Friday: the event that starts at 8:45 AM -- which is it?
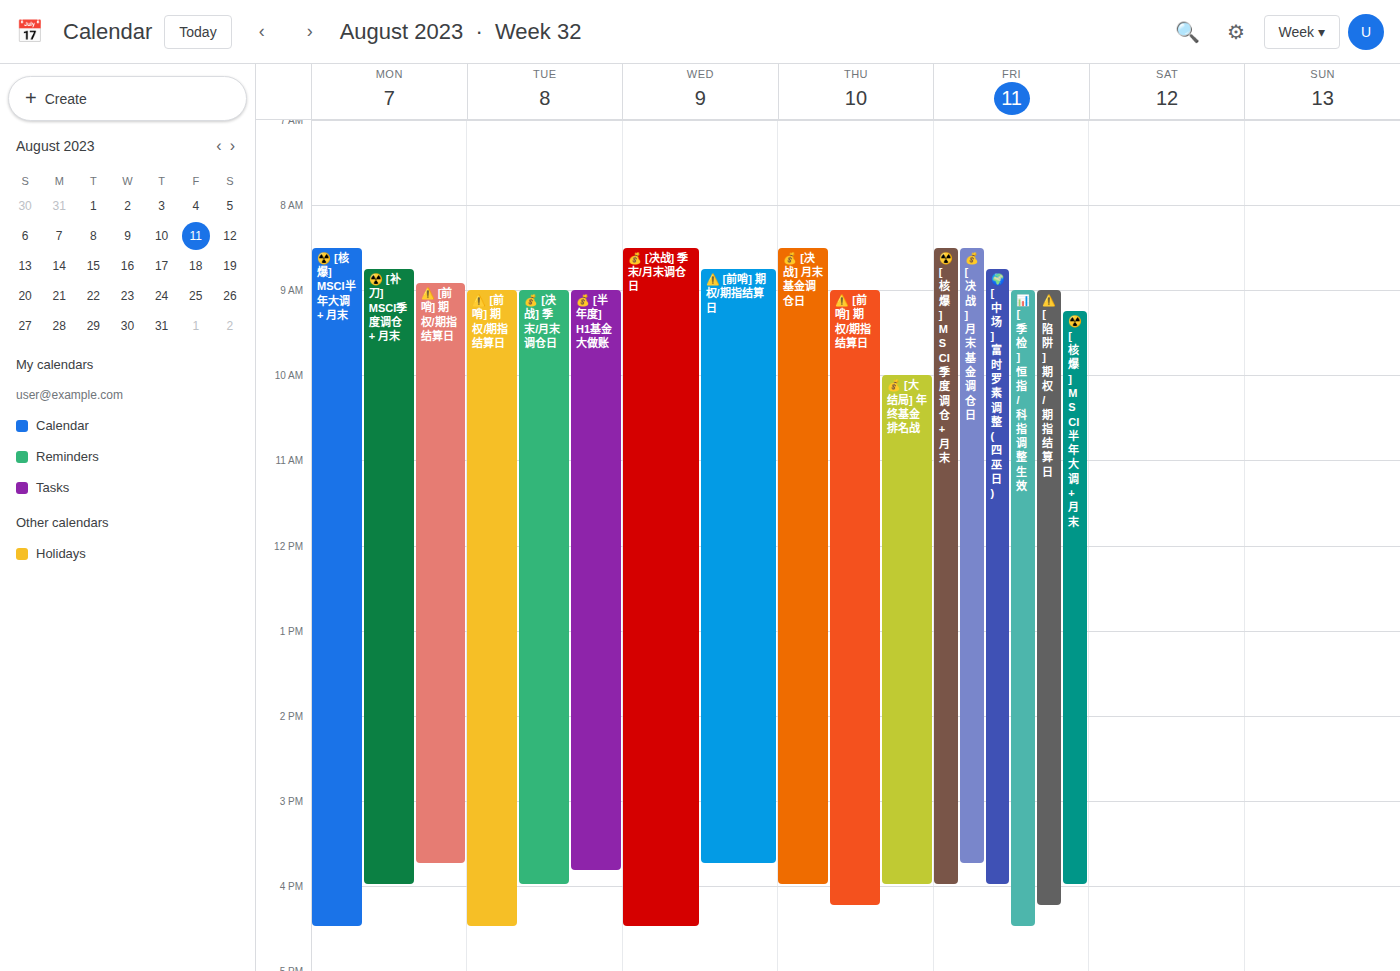
"🌍 [中场] 富时罗素调整 (四巫日)"